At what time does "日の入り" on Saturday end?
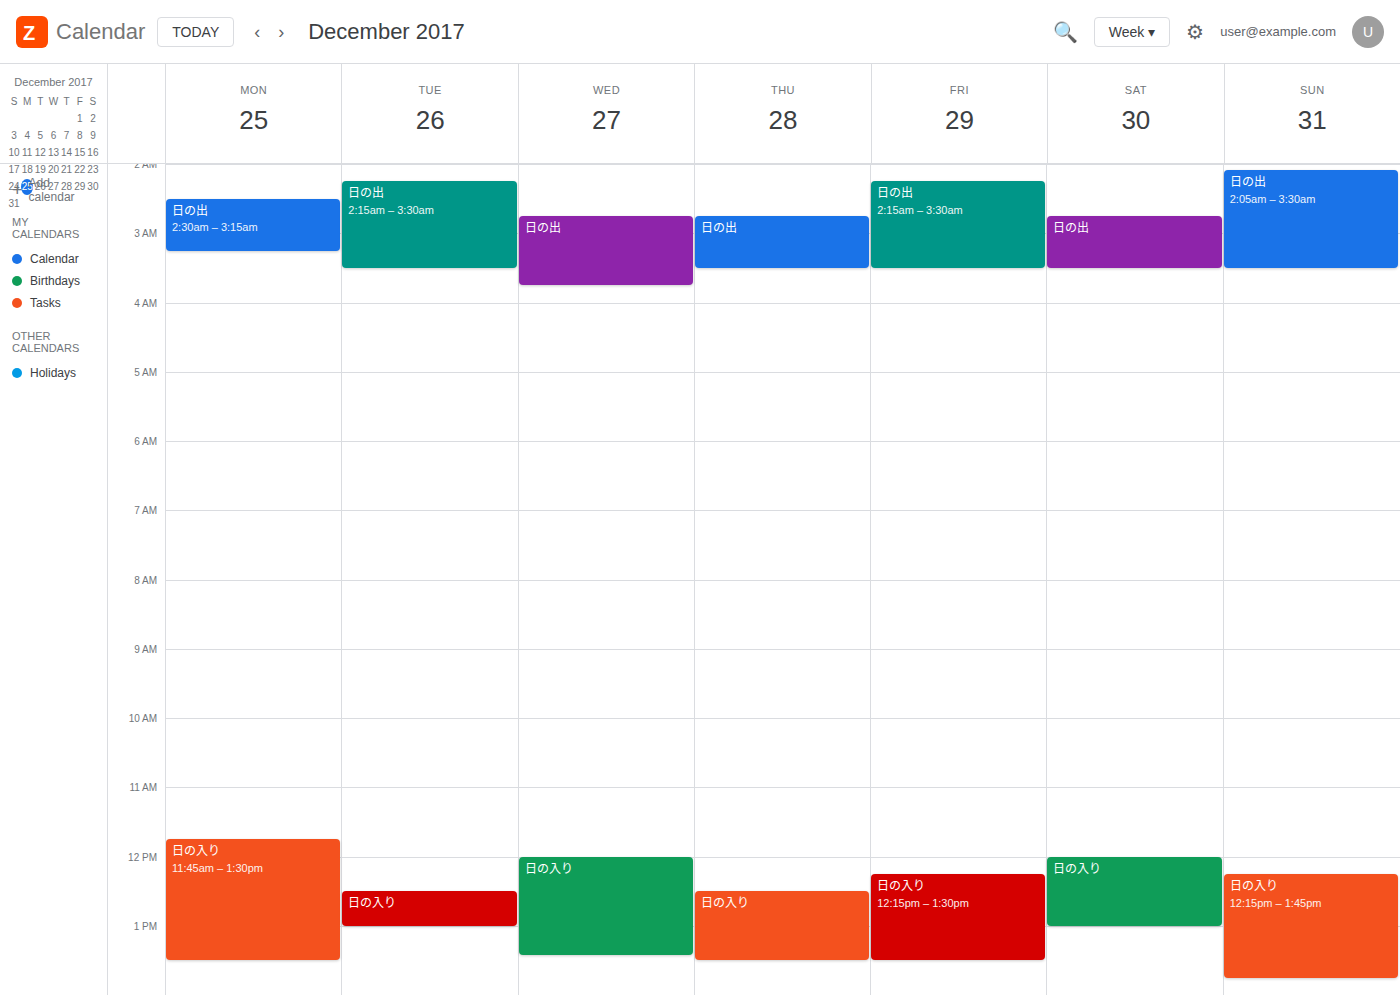
1:00 PM